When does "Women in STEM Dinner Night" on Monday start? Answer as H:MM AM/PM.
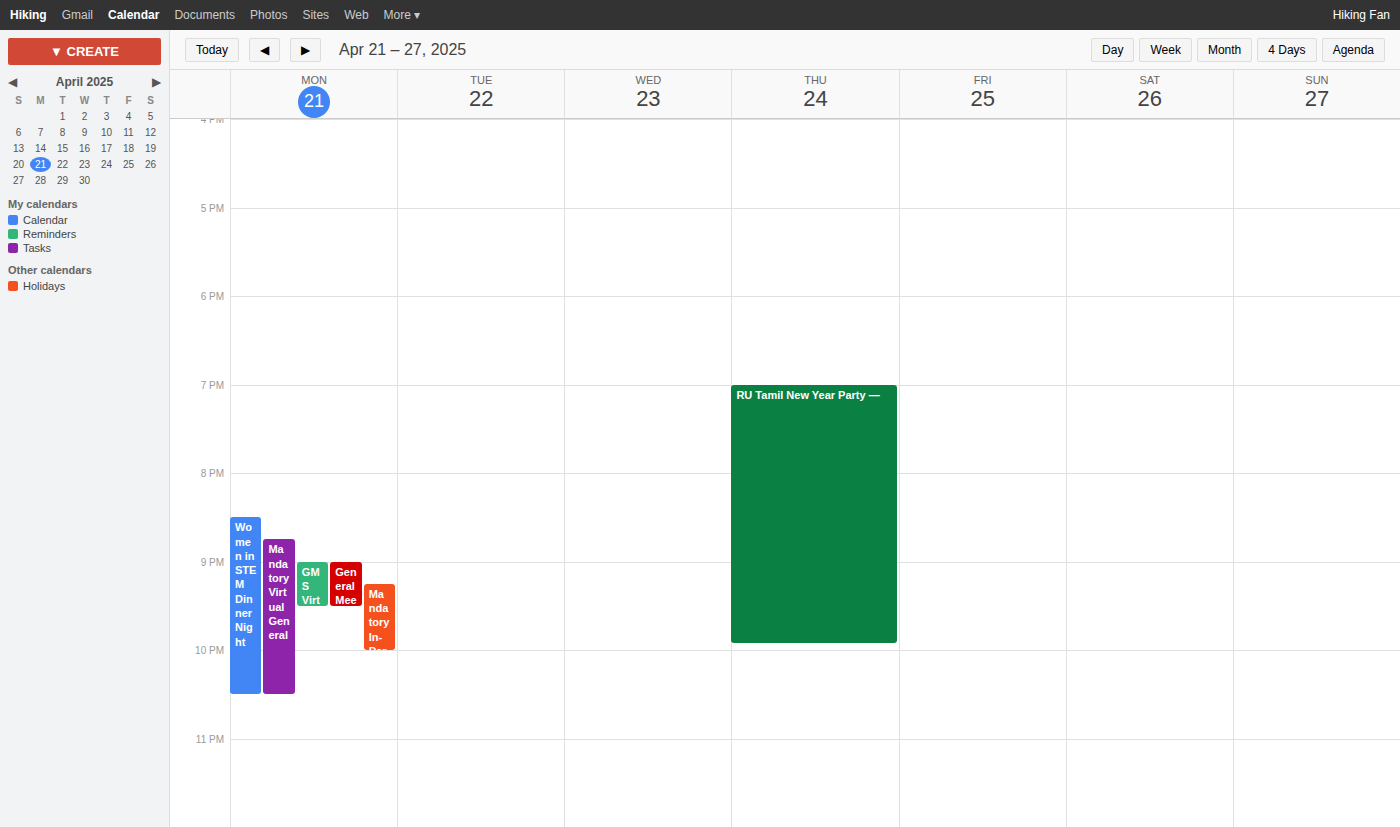
8:30 PM